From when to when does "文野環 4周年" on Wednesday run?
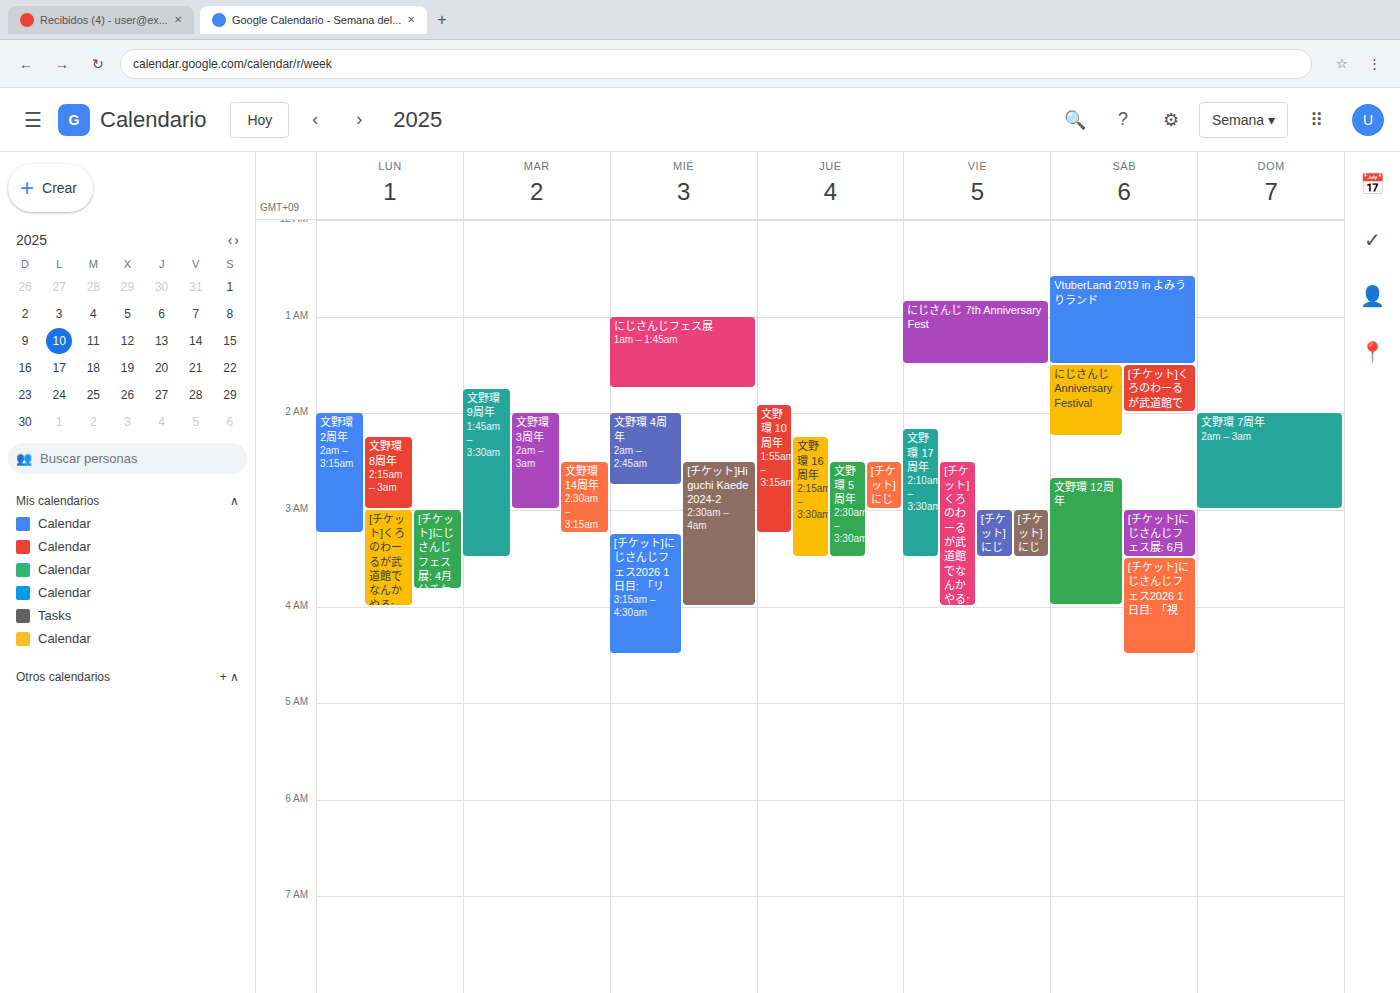
2:00 AM to 2:45 AM